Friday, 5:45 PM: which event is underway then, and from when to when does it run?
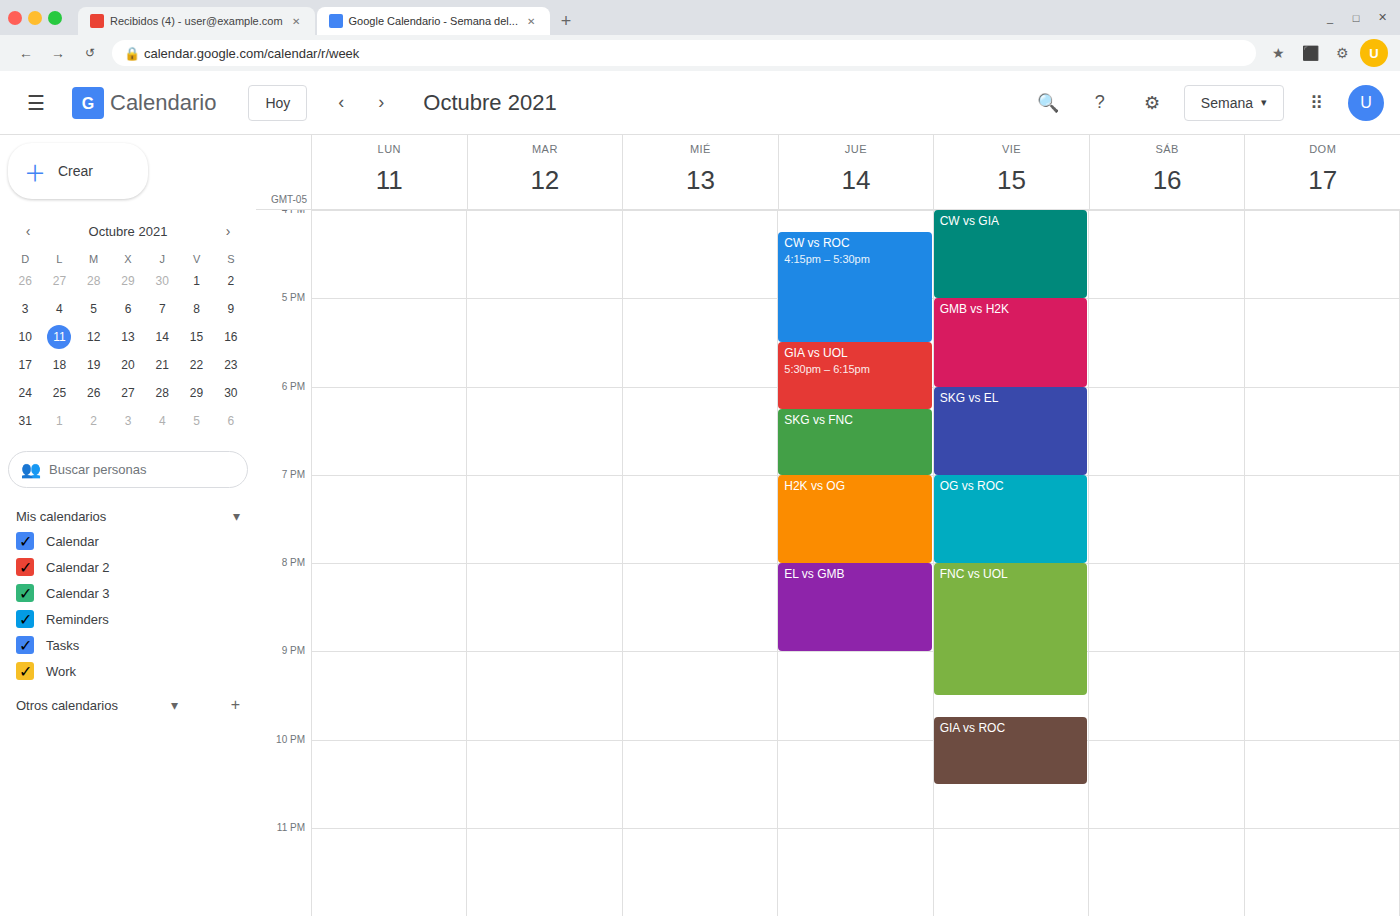
"GMB vs H2K", 5:00 PM to 6:00 PM